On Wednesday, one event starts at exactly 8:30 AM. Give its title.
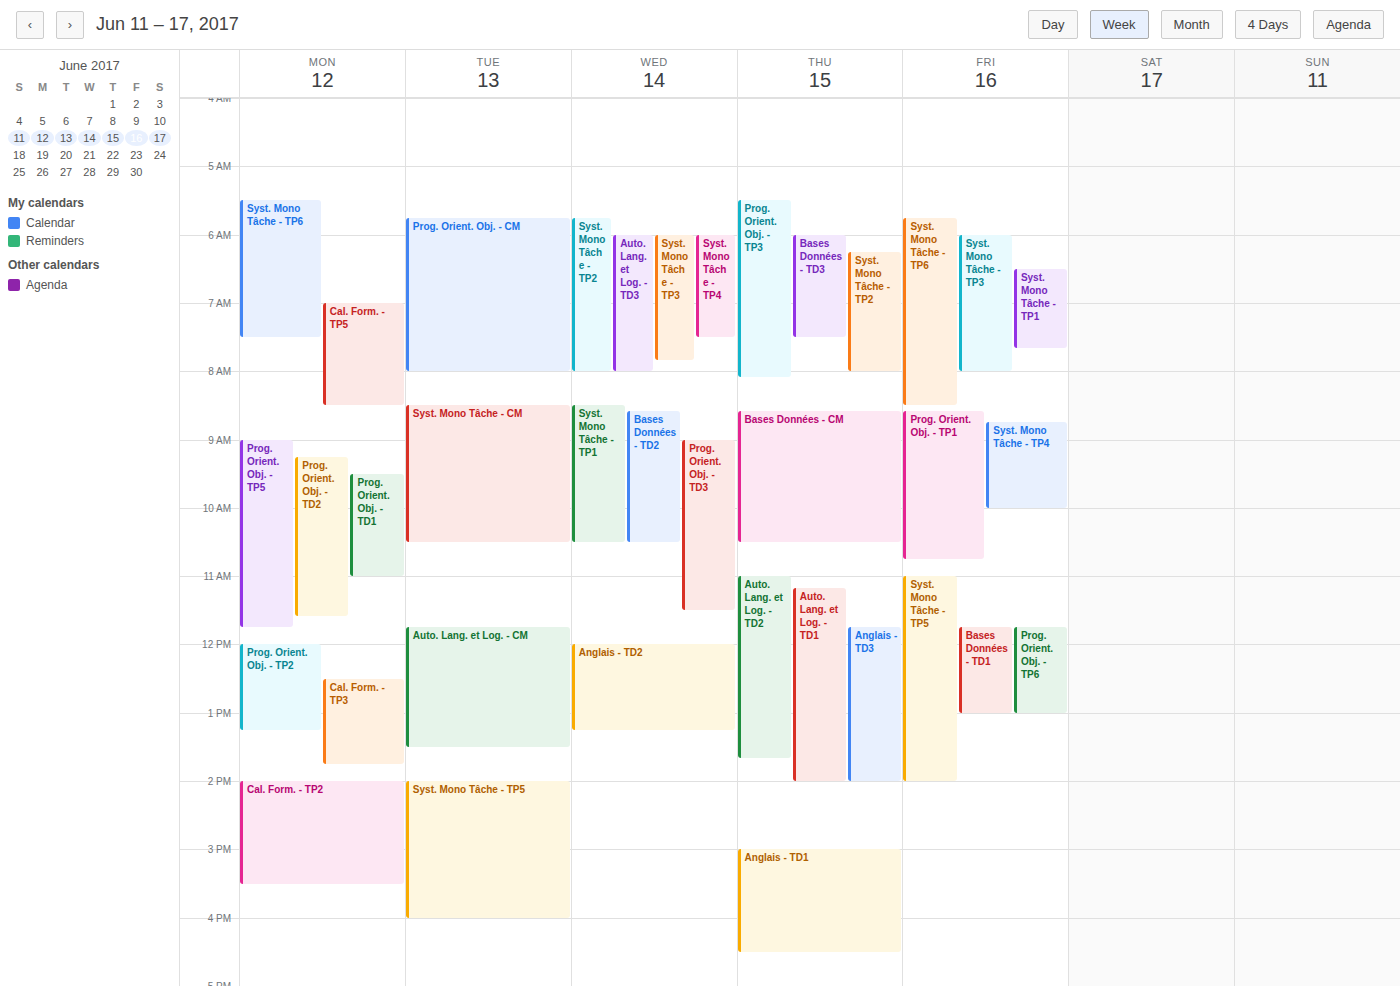
"Syst. Mono Tâche - TP1"